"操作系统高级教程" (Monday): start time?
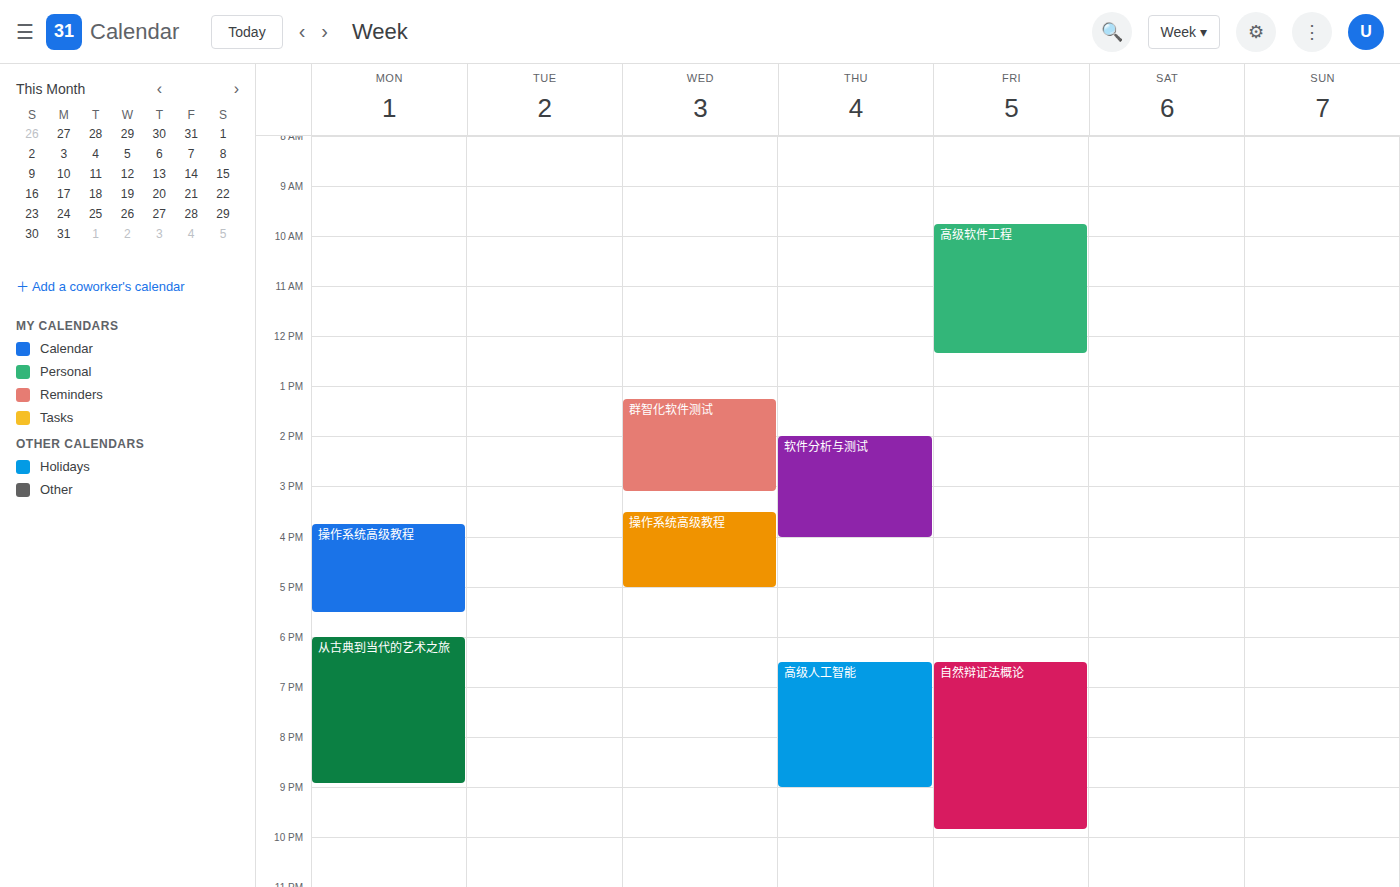
3:45 PM